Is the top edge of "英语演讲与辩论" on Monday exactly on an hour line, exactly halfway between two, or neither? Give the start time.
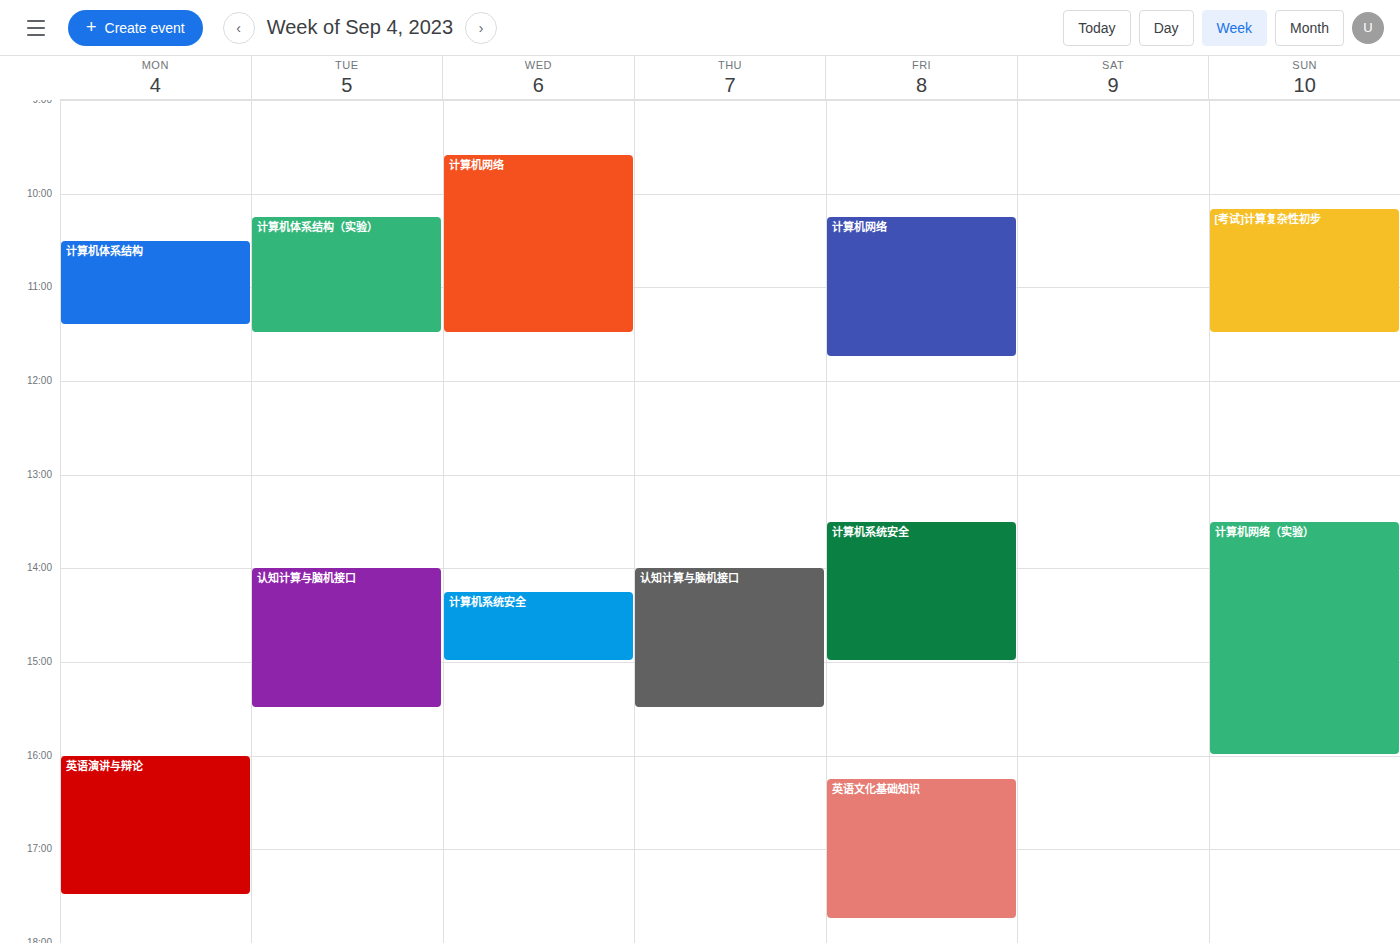
4:00 PM -- exactly on the 4 PM line.